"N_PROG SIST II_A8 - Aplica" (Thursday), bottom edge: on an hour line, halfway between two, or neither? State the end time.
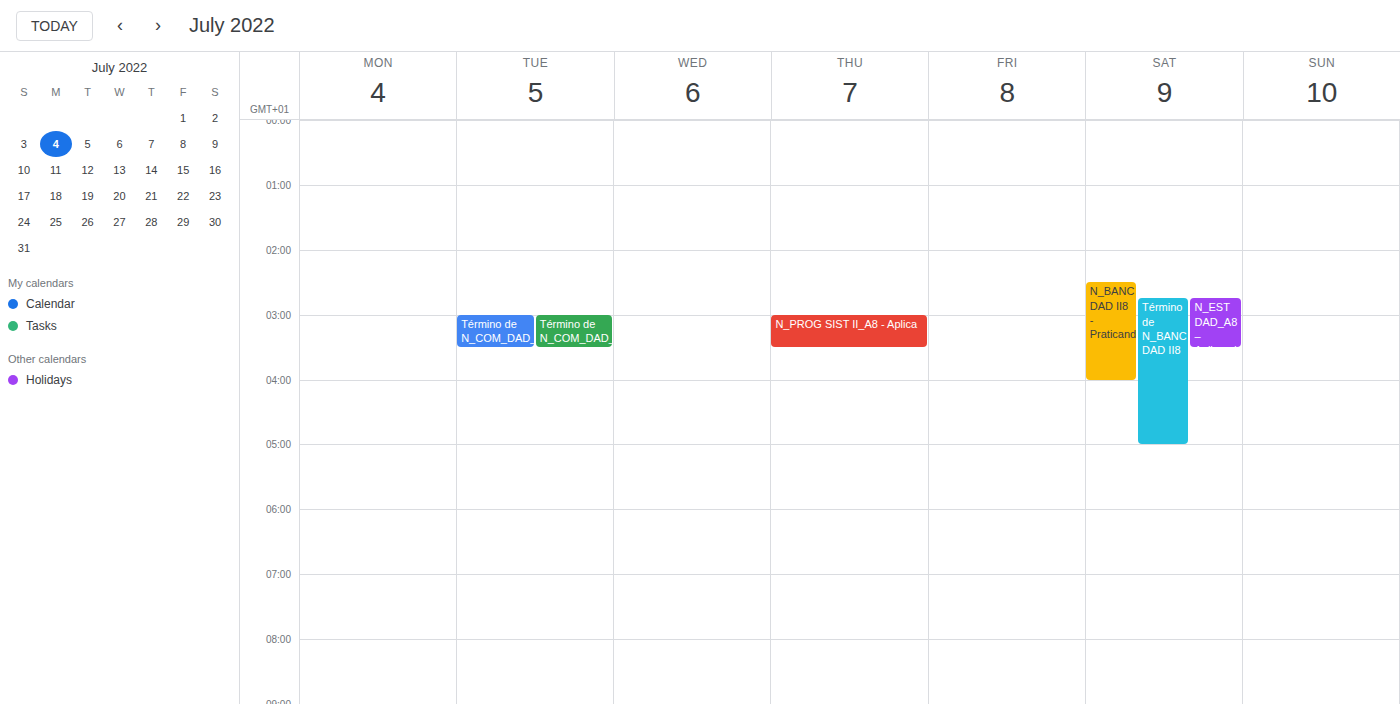
3:30 AM -- halfway between the 3 AM and 4 AM lines.